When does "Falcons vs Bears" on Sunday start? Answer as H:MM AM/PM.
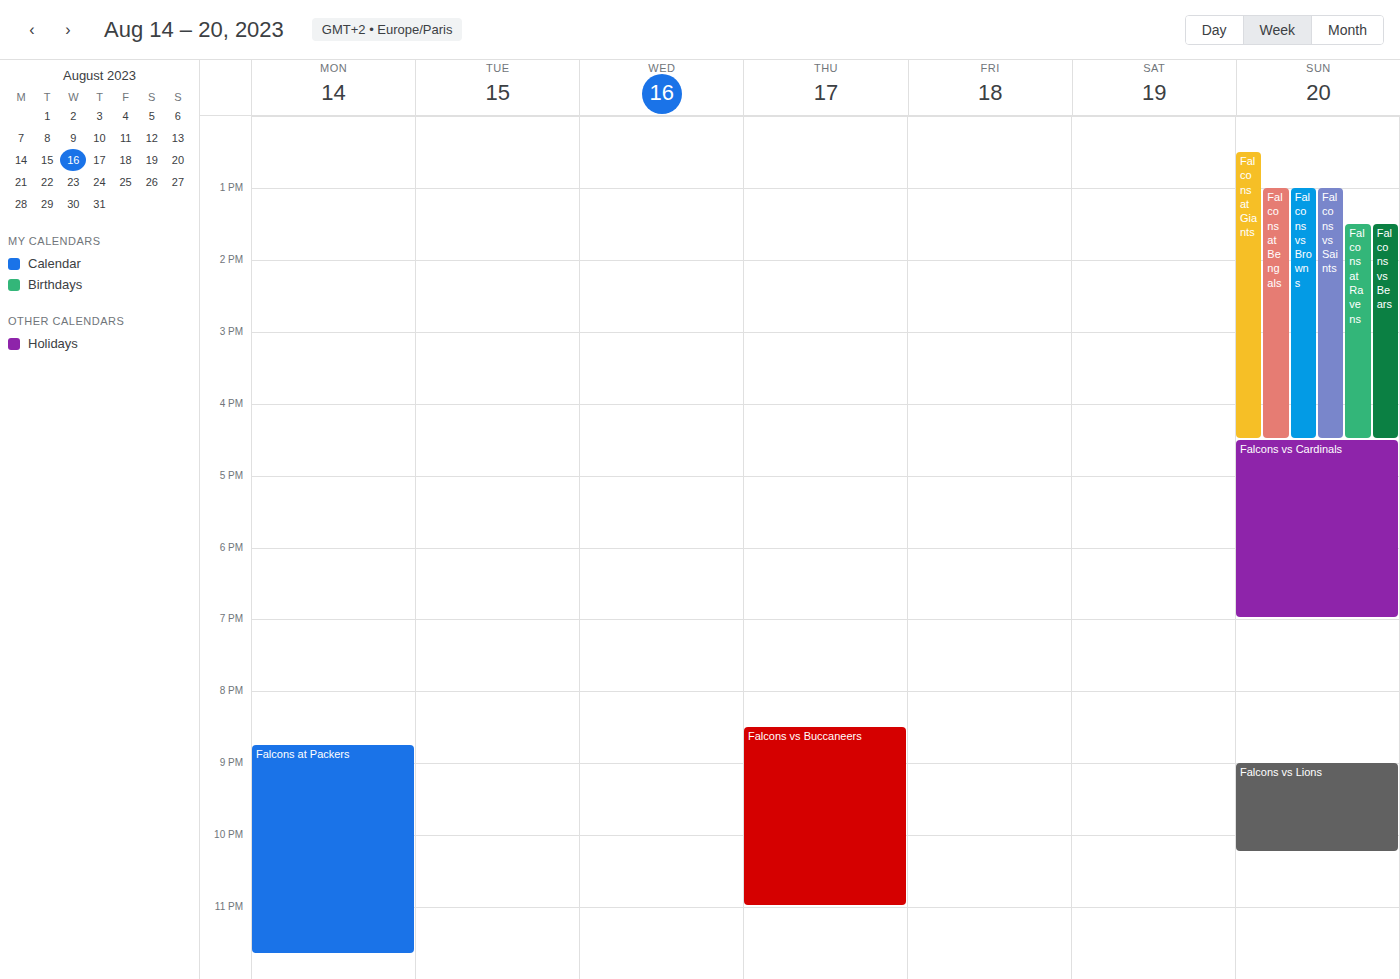
1:30 PM